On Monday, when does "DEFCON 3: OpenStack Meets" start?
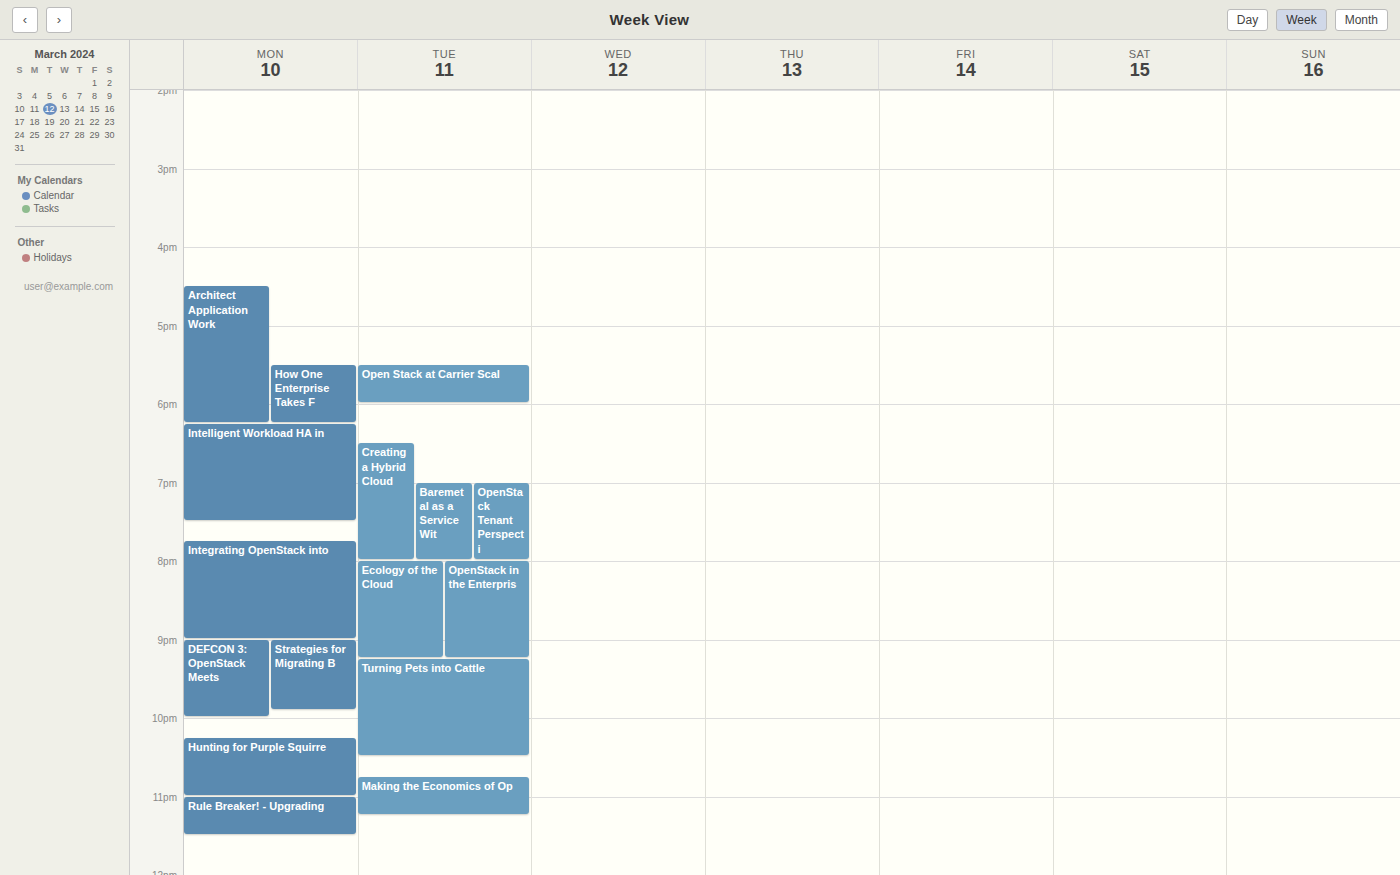
9:00 PM